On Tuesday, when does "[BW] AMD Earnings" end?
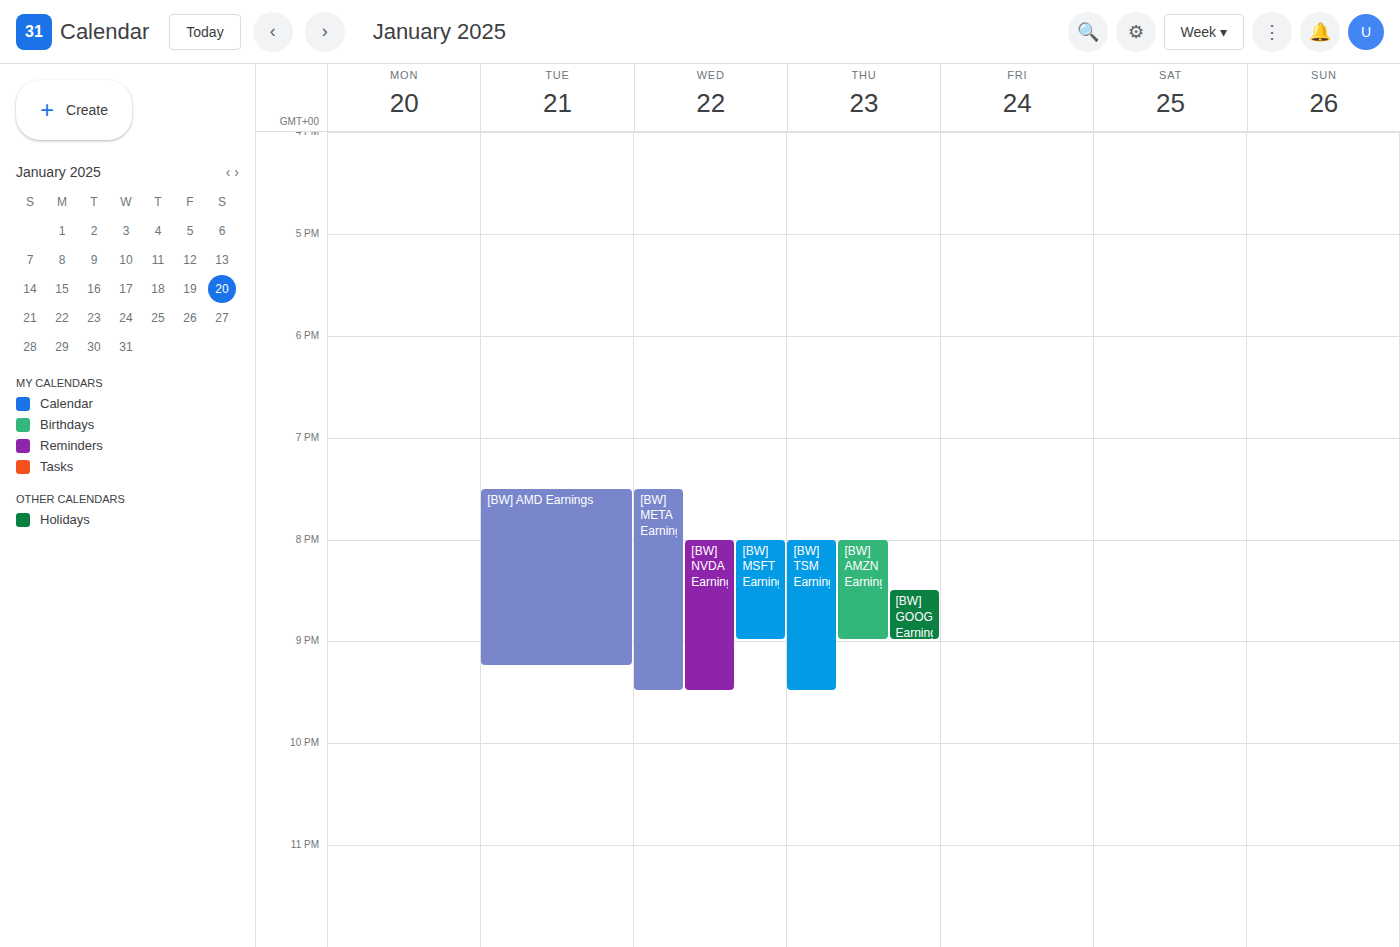
9:15 PM